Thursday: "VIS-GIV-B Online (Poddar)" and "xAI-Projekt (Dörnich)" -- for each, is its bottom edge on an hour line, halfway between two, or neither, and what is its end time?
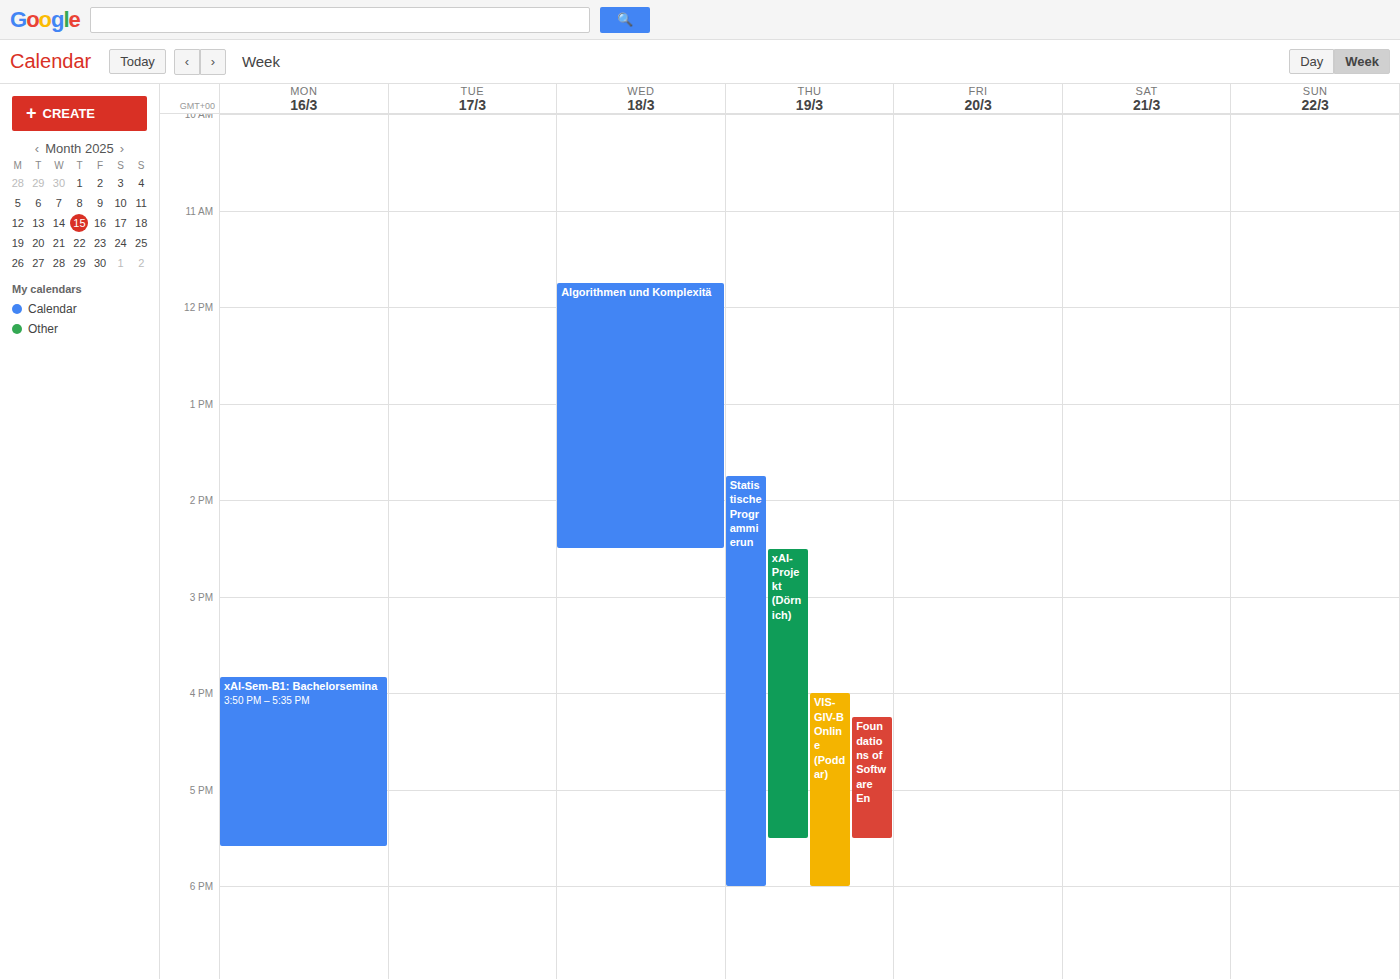
"VIS-GIV-B Online (Poddar)": 6:00 PM, exactly on the 6 PM line. "xAI-Projekt (Dörnich)": 5:30 PM, halfway between the 5 PM and 6 PM lines.